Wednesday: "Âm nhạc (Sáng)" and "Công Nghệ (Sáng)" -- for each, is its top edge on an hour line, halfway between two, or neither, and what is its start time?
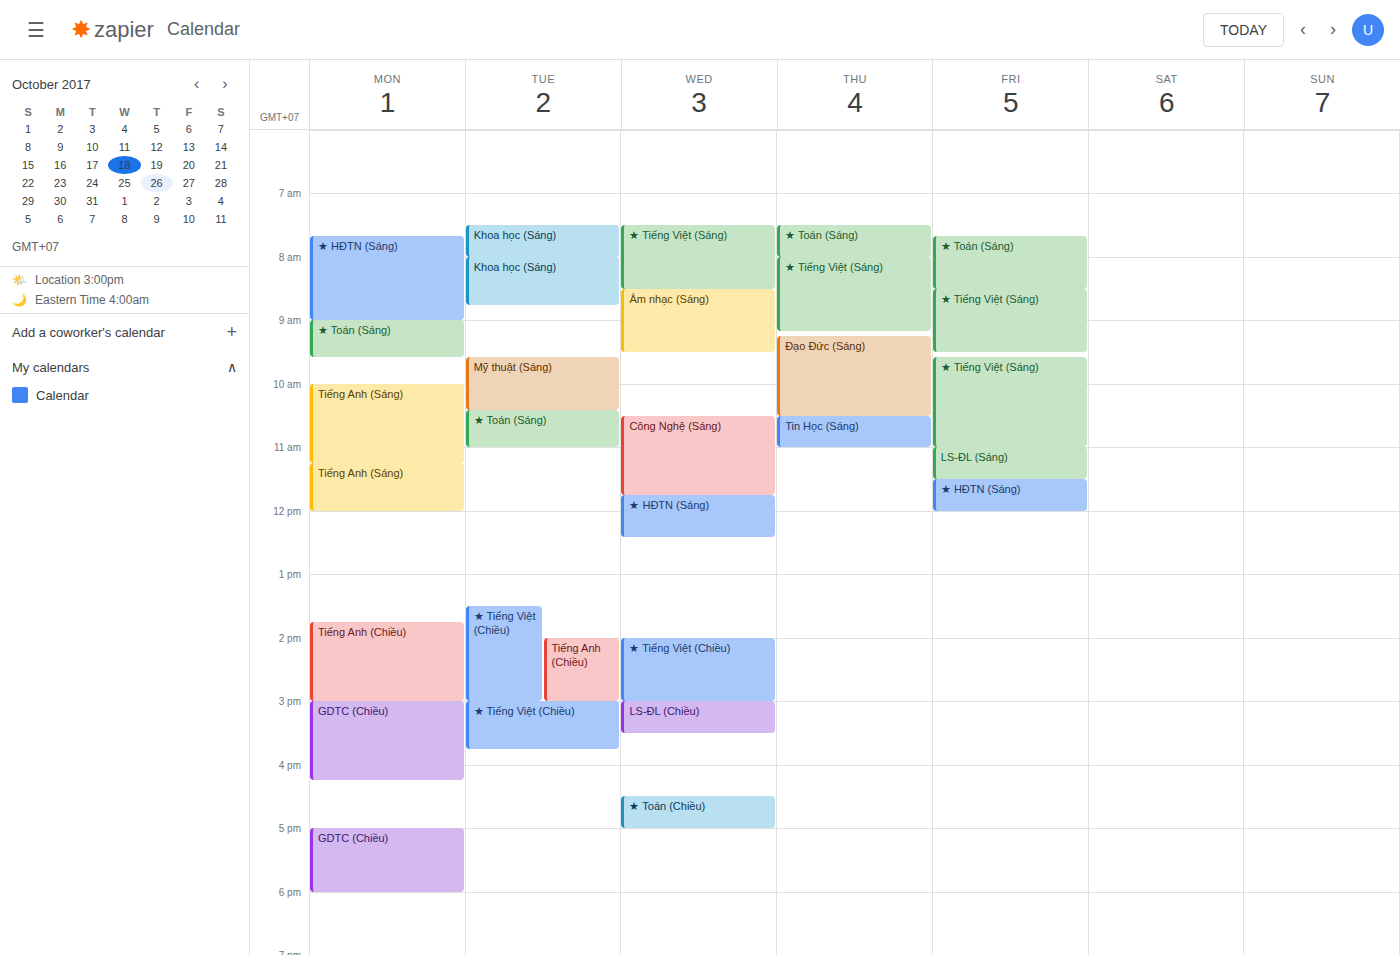
"Âm nhạc (Sáng)": 8:30 AM, halfway between the 8 AM and 9 AM lines. "Công Nghệ (Sáng)": 10:30 AM, halfway between the 10 AM and 11 AM lines.